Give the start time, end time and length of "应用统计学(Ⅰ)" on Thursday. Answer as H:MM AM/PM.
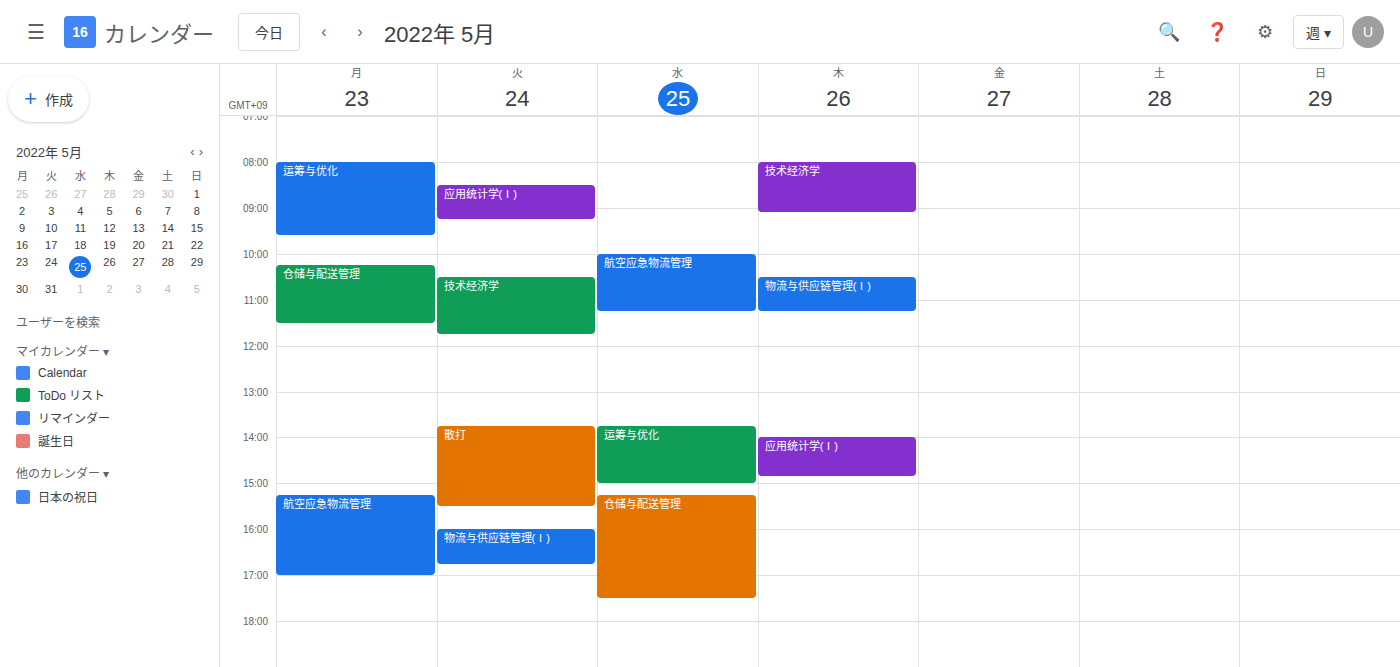
2:00 PM to 2:50 PM, 50 minutes